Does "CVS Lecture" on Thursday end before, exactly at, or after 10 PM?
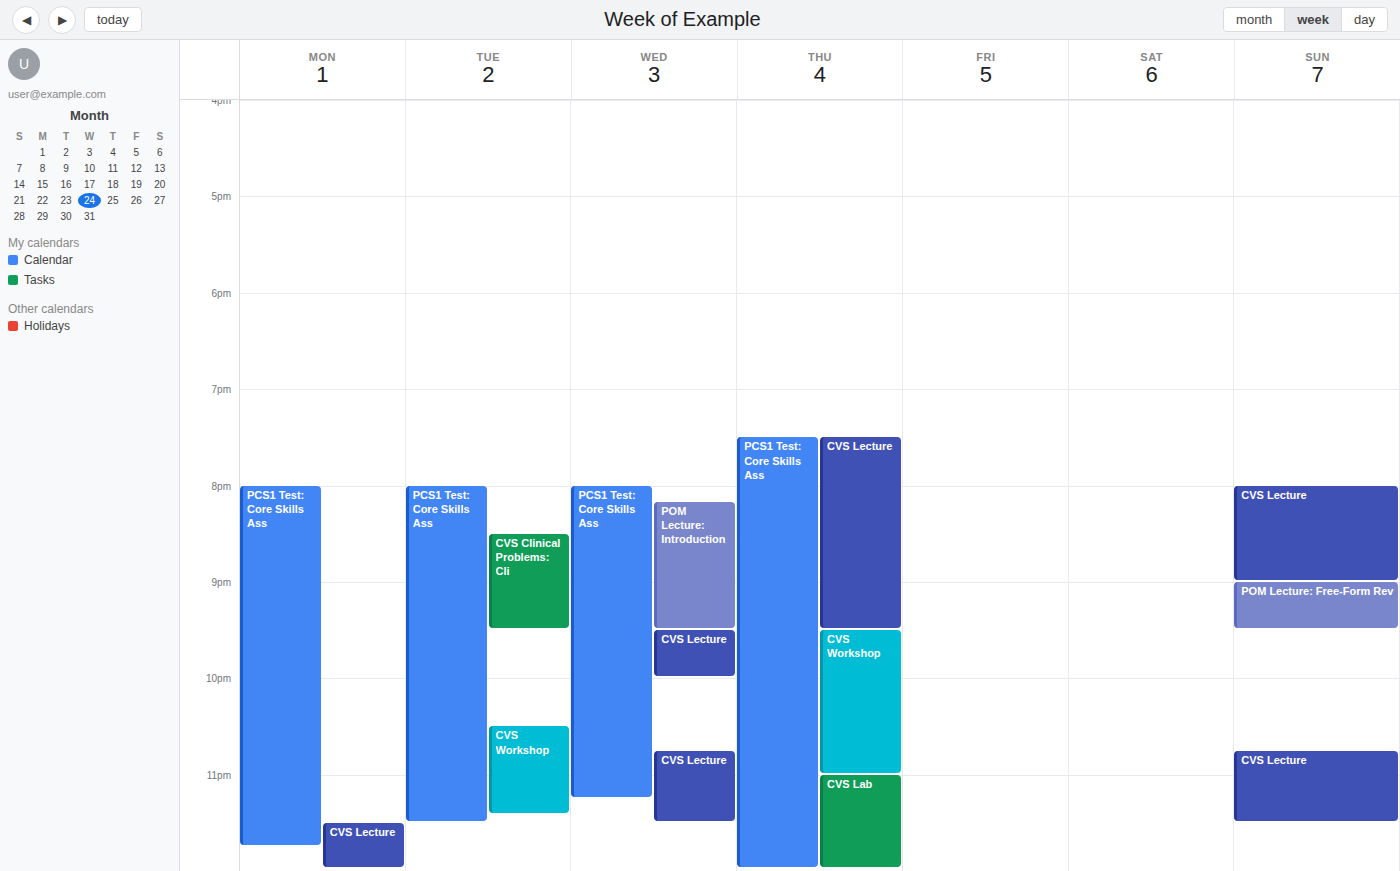
9:30 PM -- before 10 PM, 30 minutes above the 10 PM line.